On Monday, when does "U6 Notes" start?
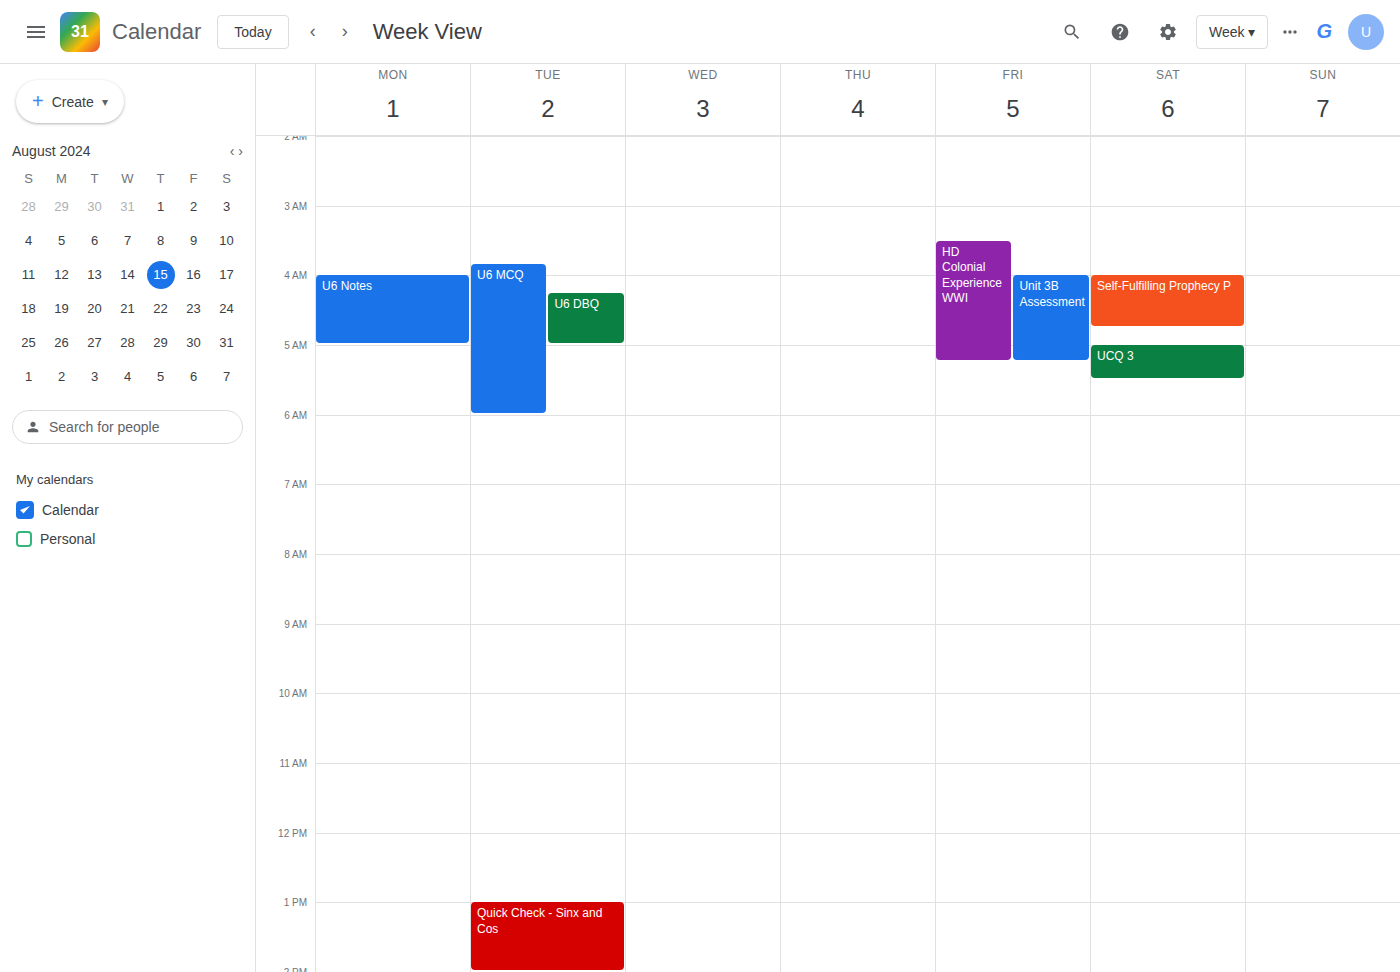
4:00 AM